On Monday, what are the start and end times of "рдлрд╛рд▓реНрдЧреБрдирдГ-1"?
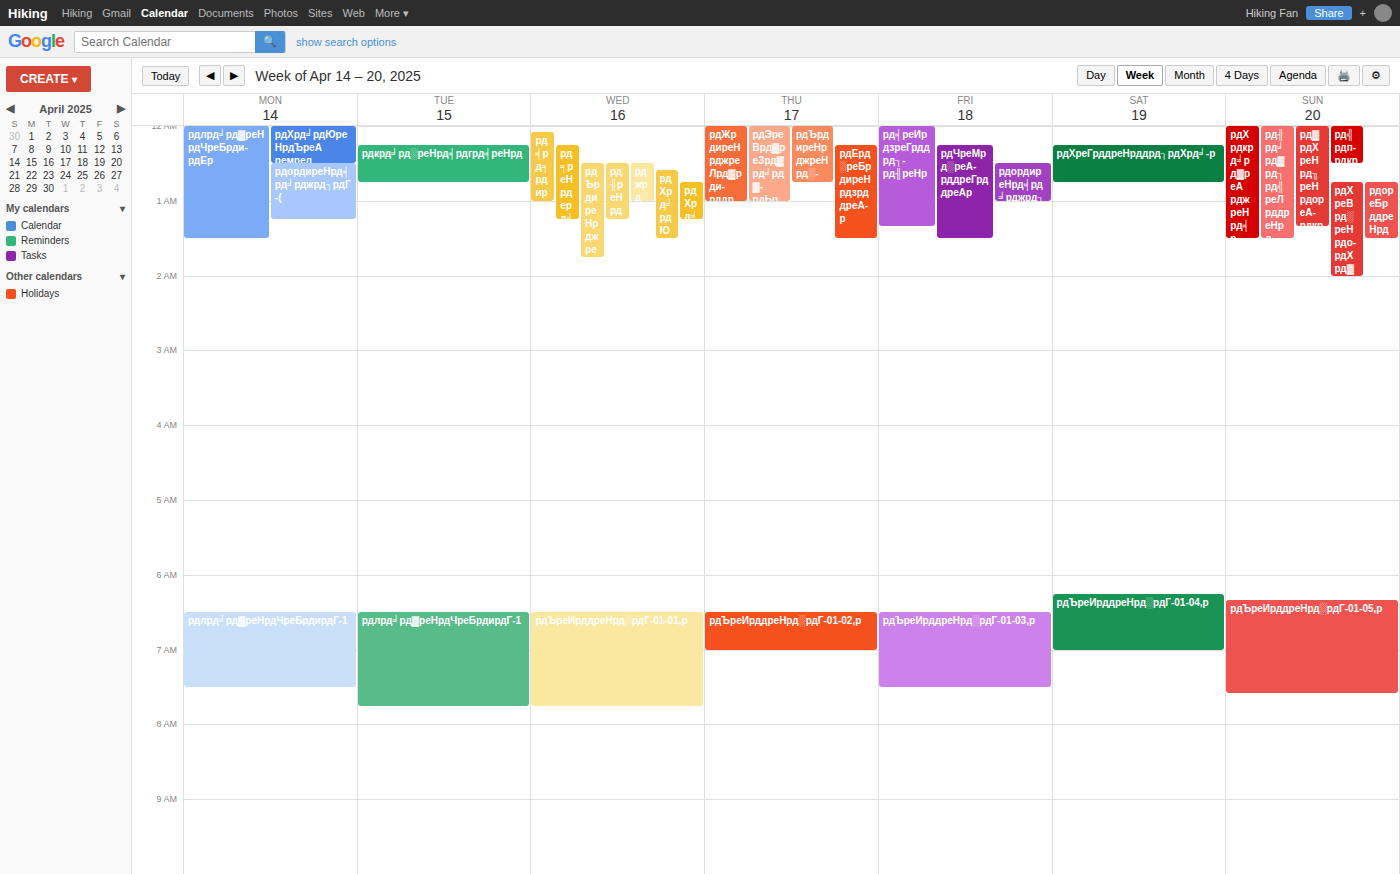
06:30 to 07:30